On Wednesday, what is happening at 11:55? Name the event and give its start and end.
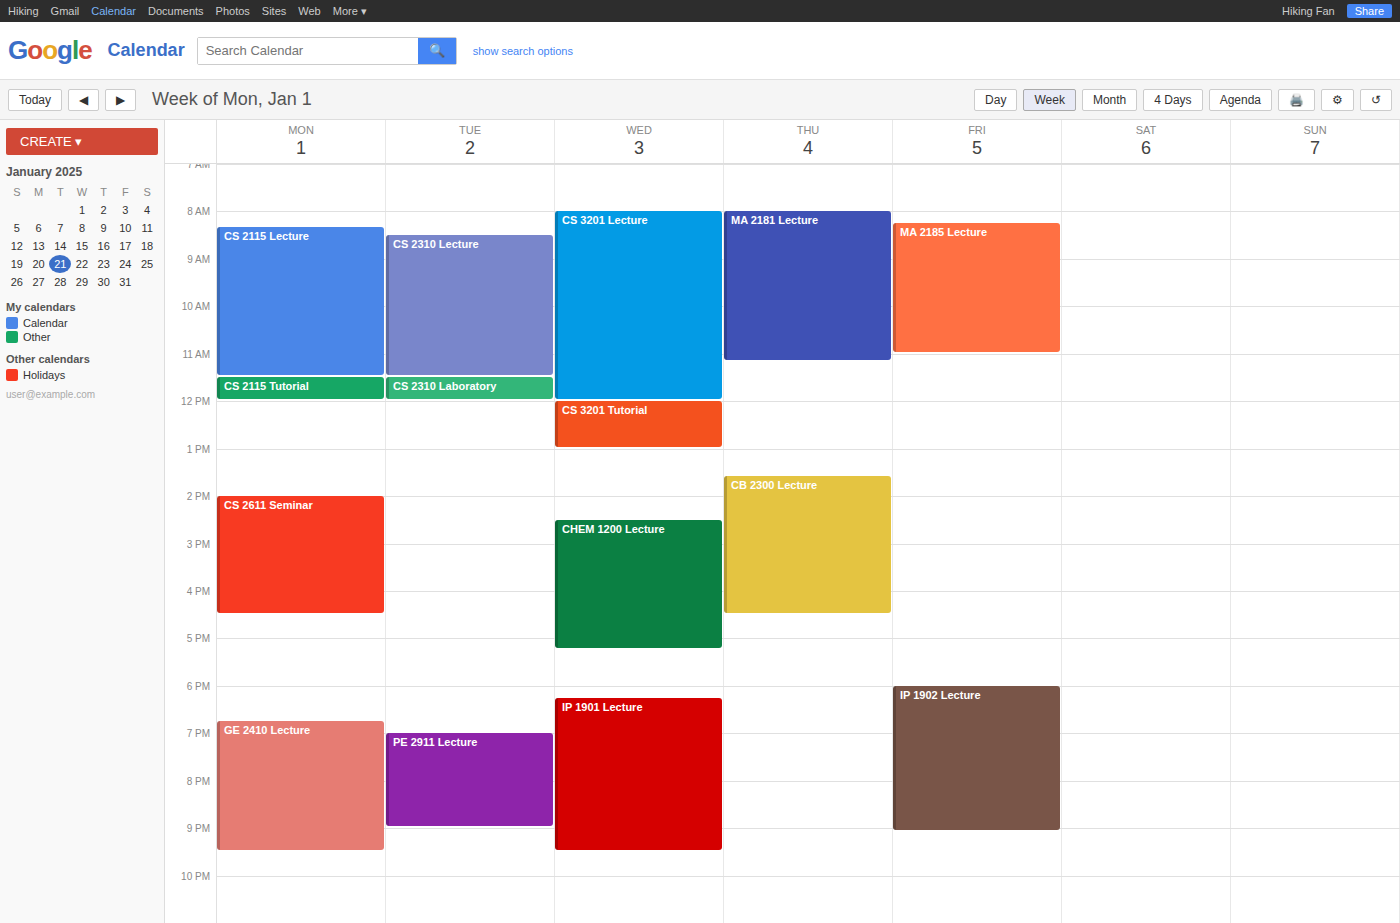
"CS 3201 Lecture", 08:00 to 12:00